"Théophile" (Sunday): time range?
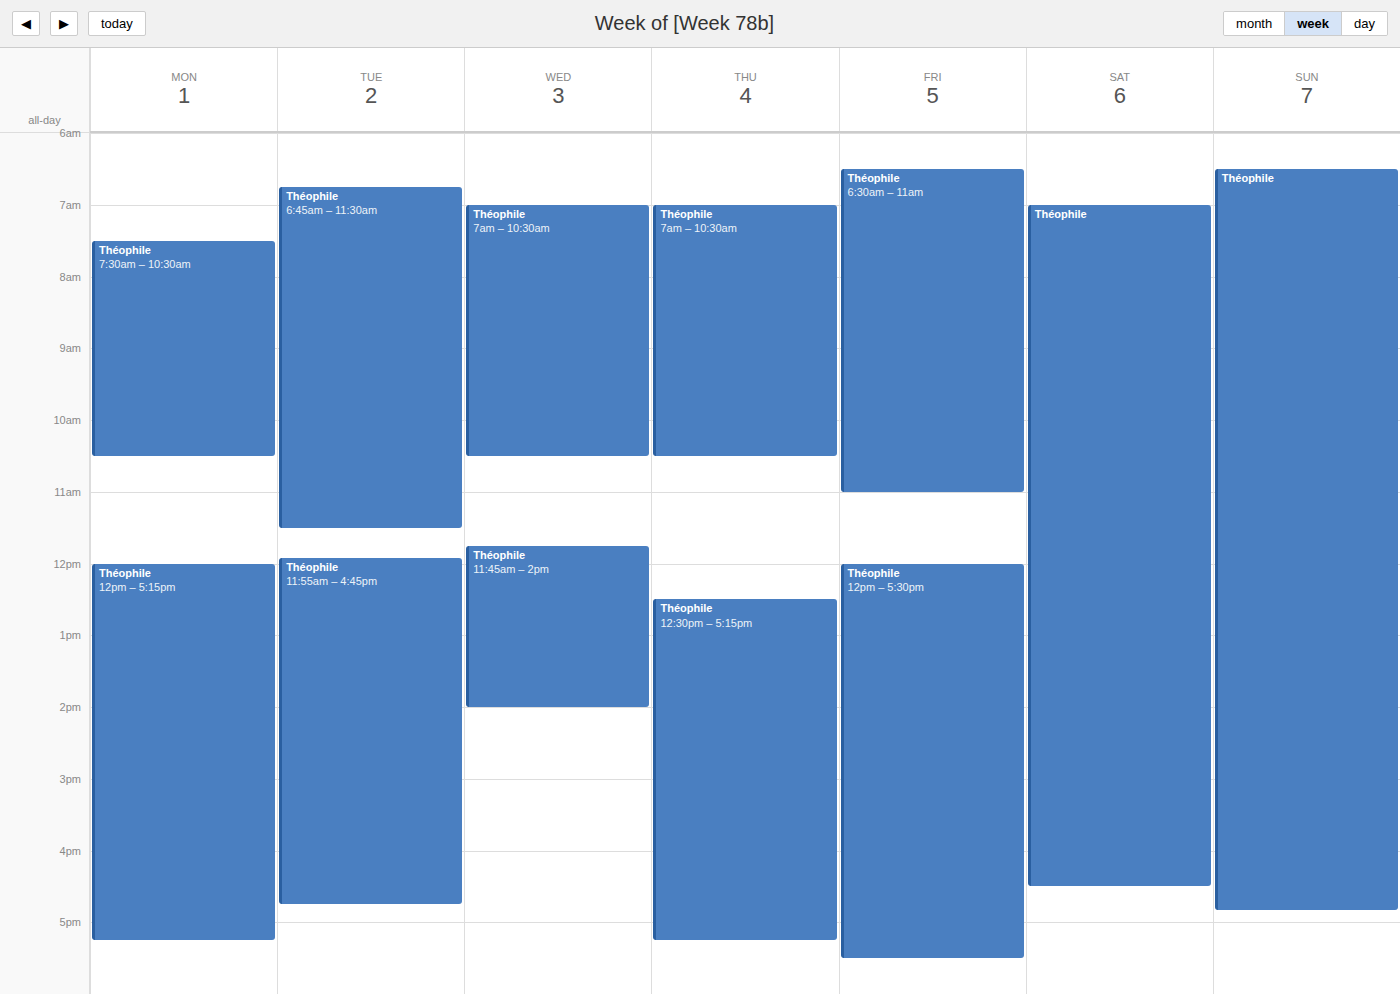
6:30 AM to 4:50 PM